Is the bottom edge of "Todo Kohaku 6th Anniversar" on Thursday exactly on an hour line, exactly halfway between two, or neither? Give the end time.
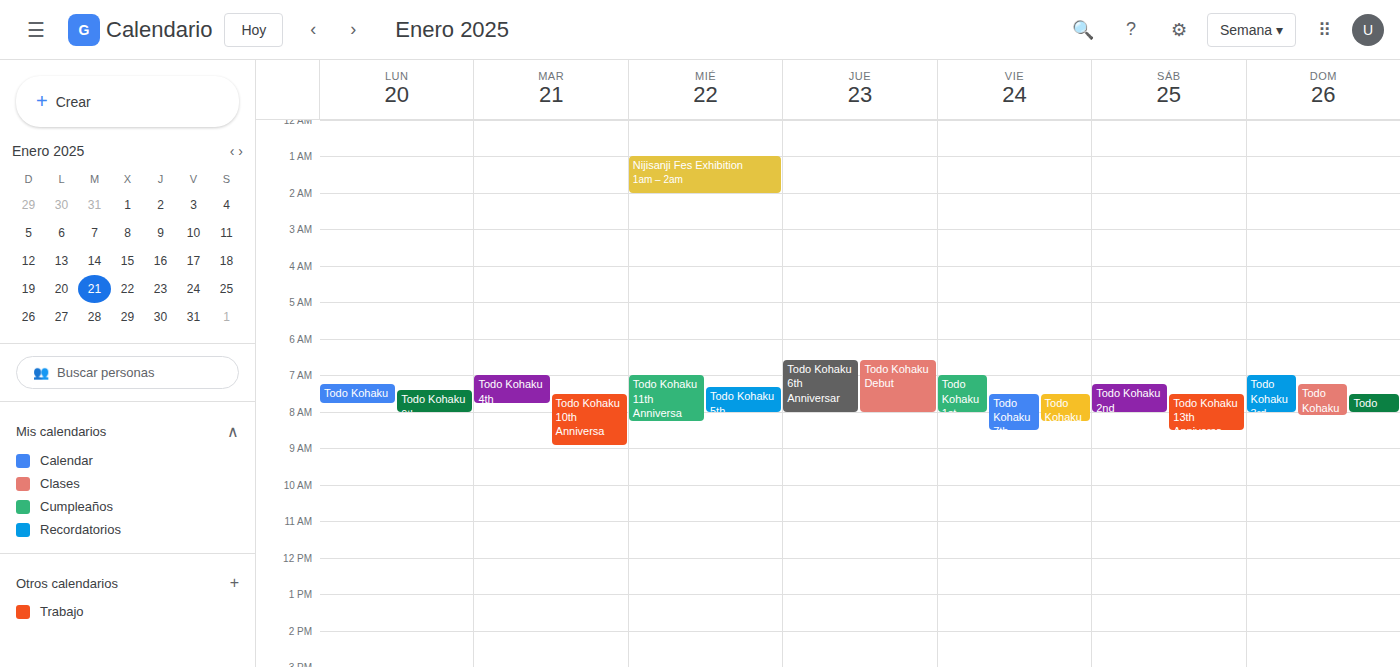
08:00 -- exactly on the 08:00 line.